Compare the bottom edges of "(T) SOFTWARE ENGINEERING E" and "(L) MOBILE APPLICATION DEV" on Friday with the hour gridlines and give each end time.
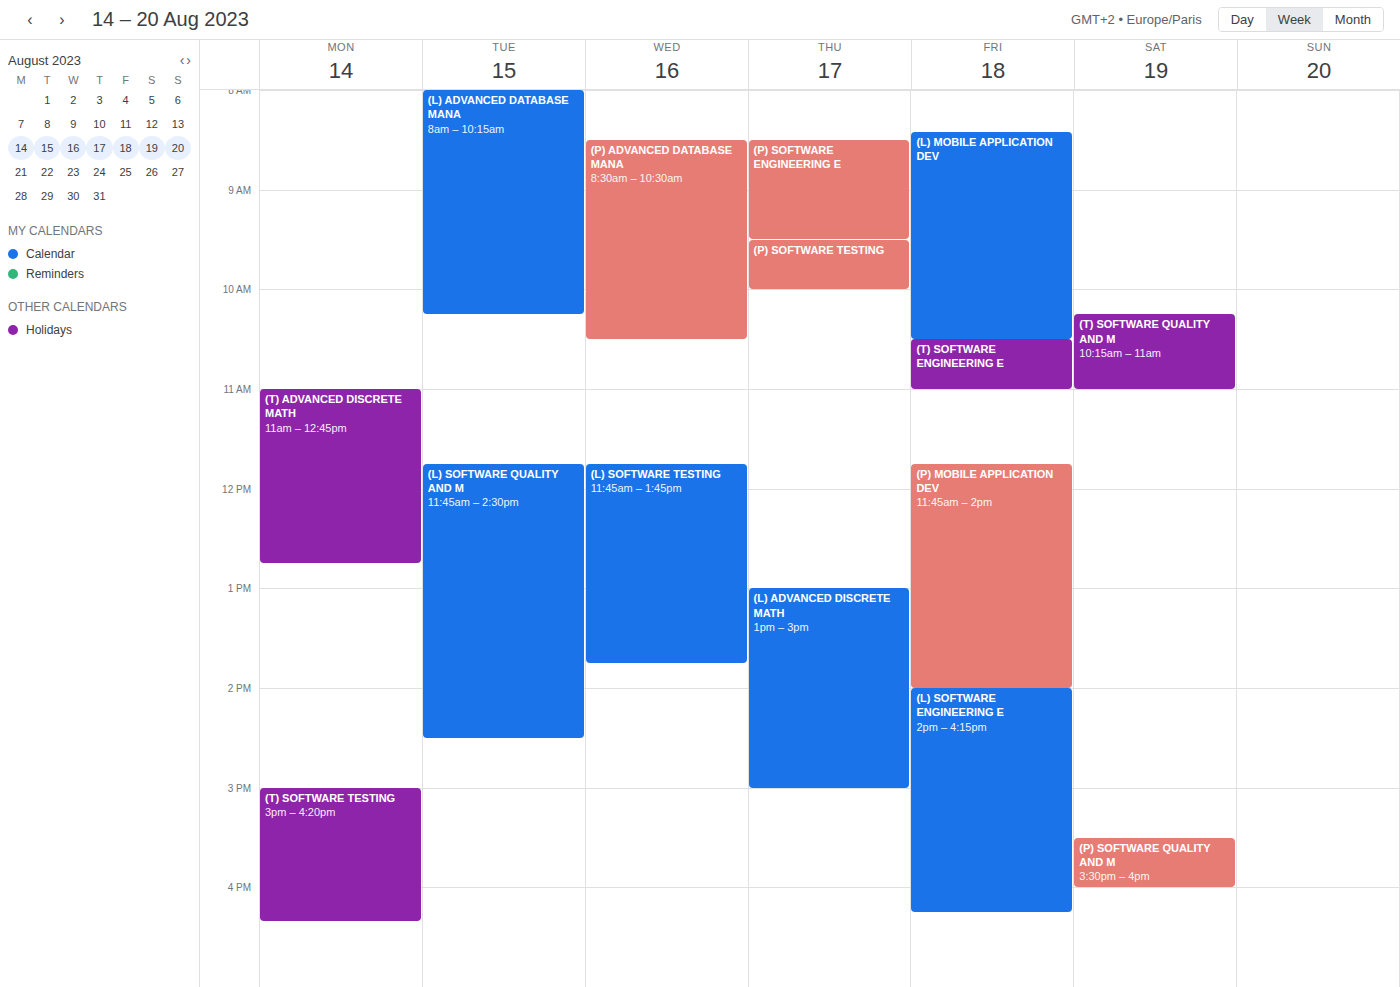
"(T) SOFTWARE ENGINEERING E": 11:00 AM, exactly on the 11 AM line. "(L) MOBILE APPLICATION DEV": 10:30 AM, halfway between the 10 AM and 11 AM lines.